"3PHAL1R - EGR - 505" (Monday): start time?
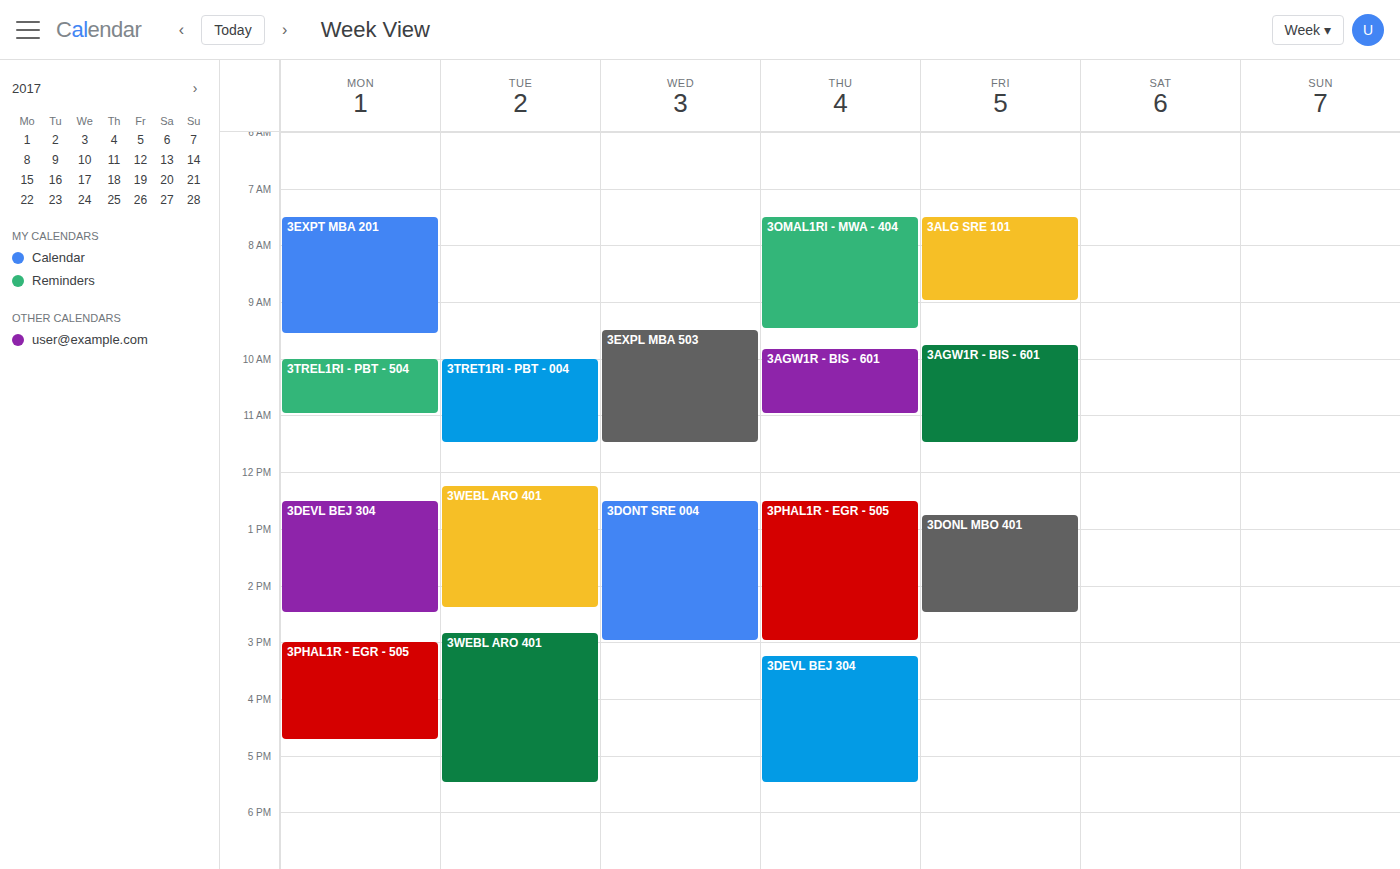
3:00 PM